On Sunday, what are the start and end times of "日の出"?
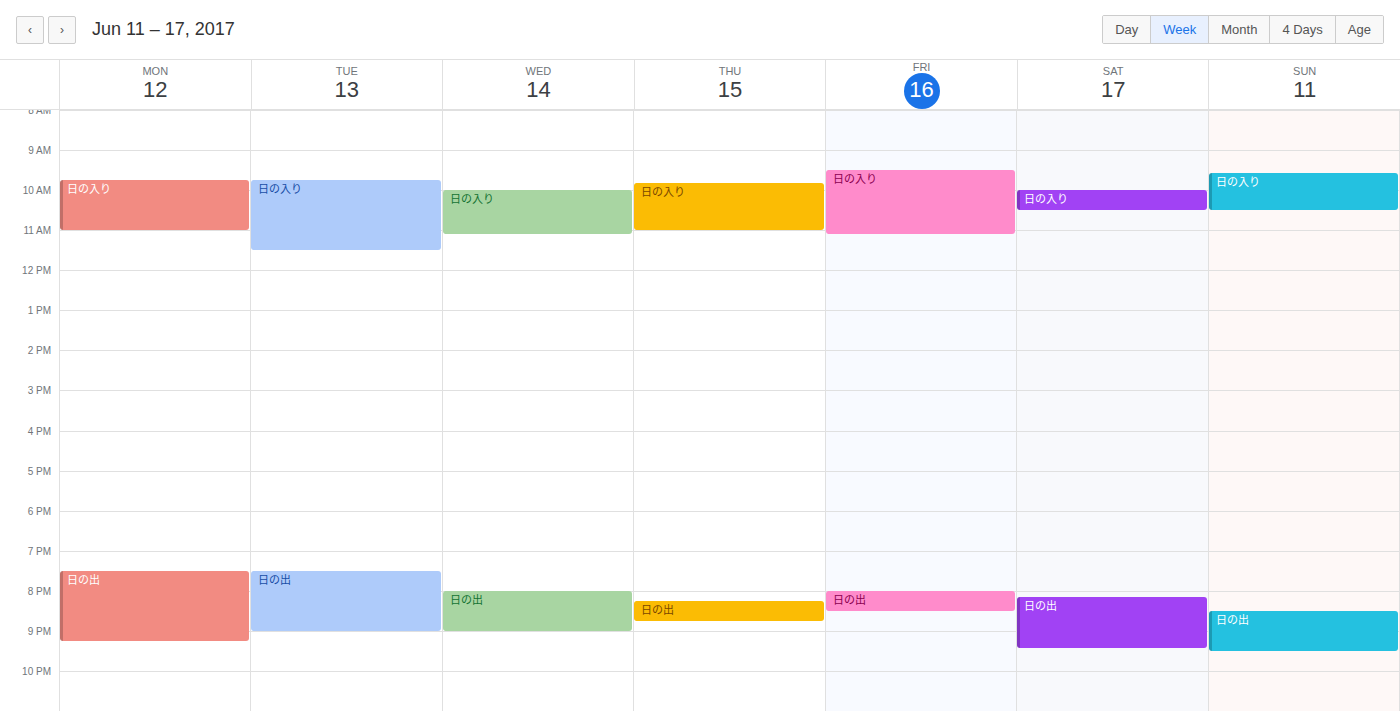
8:30 PM to 9:30 PM